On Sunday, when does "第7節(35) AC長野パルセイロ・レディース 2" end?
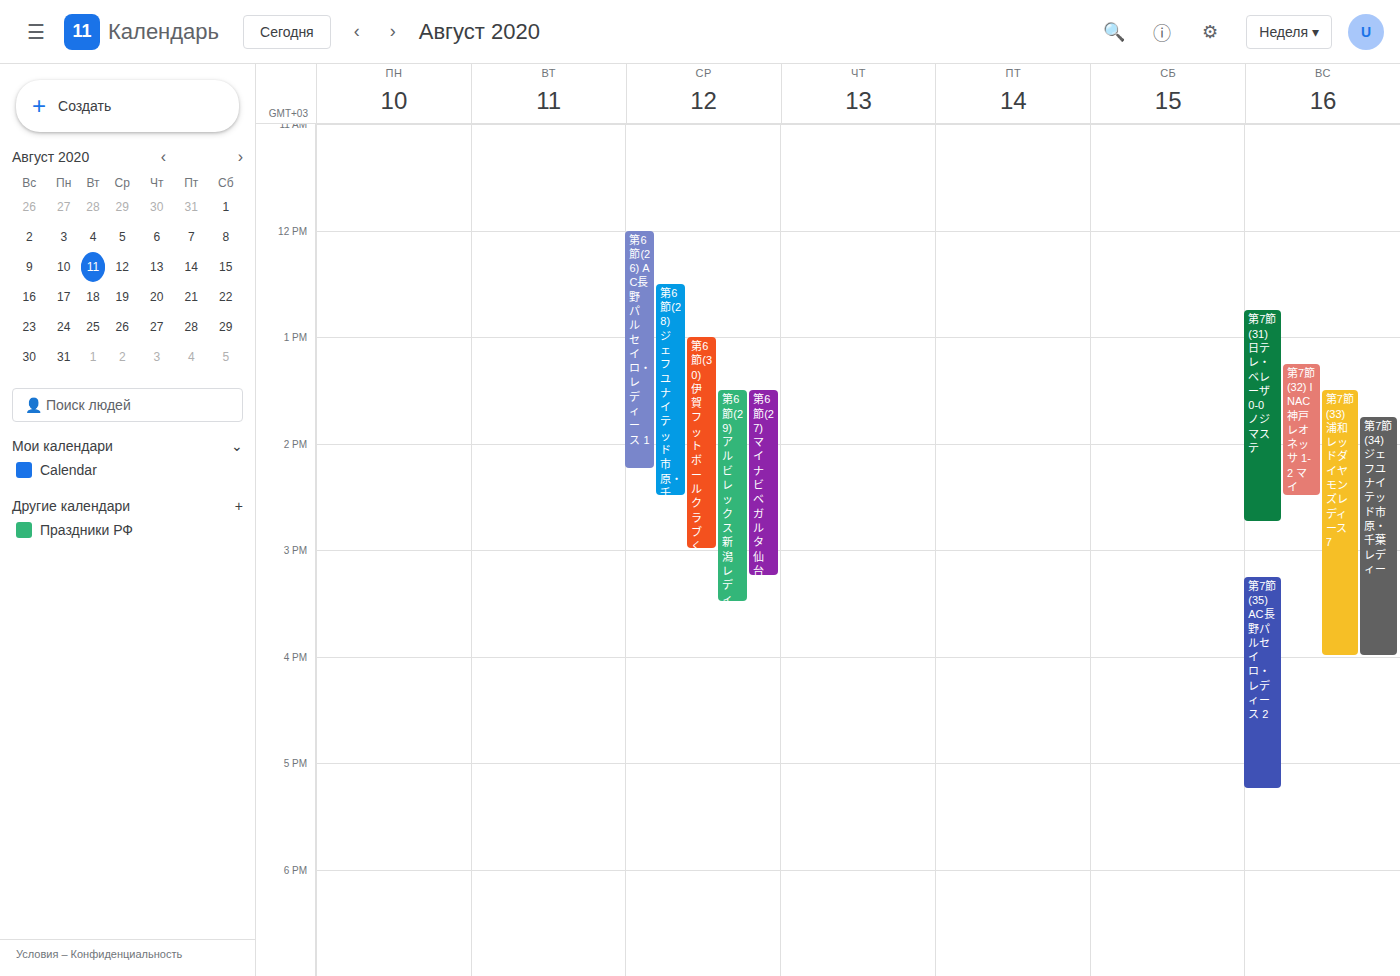
5:15 PM